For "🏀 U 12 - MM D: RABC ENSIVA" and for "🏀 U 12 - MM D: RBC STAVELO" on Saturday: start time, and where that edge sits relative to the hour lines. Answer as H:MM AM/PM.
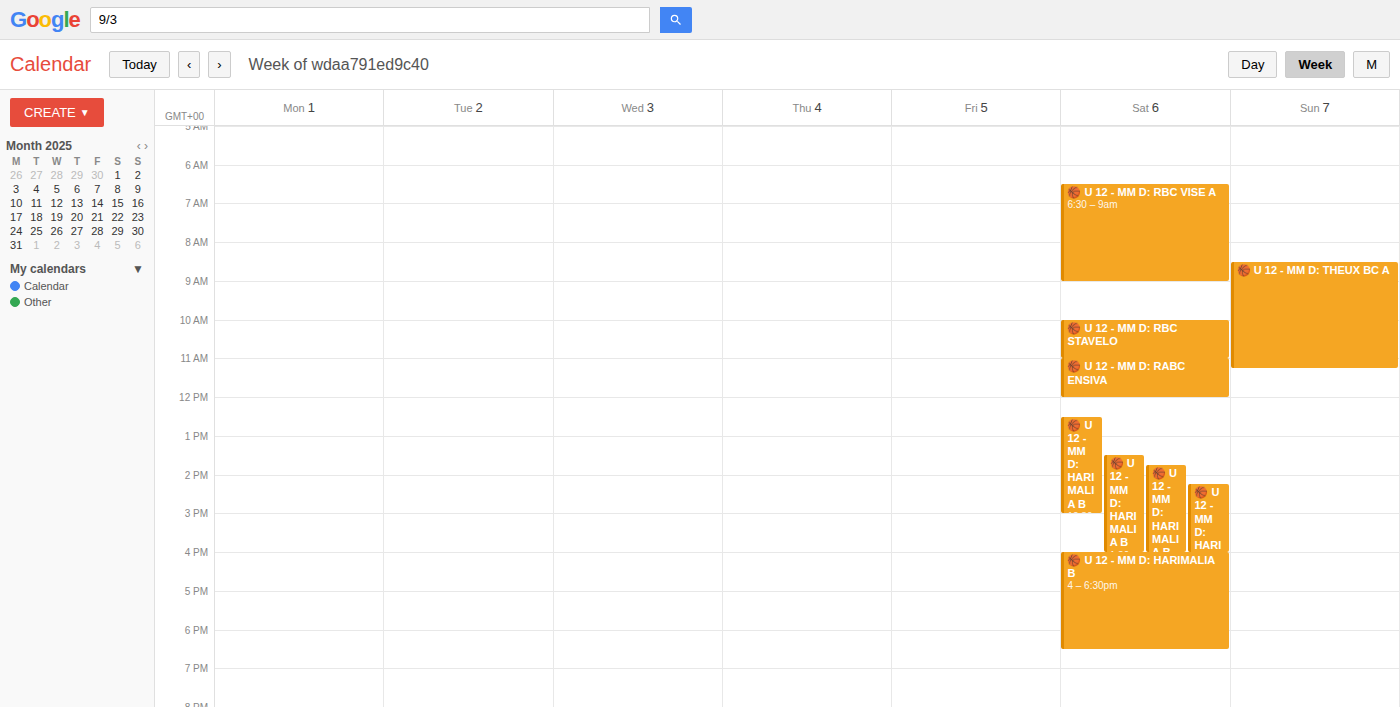
"🏀 U 12 - MM D: RABC ENSIVA": 11:00 AM, exactly on the 11 AM line. "🏀 U 12 - MM D: RBC STAVELO": 10:00 AM, exactly on the 10 AM line.